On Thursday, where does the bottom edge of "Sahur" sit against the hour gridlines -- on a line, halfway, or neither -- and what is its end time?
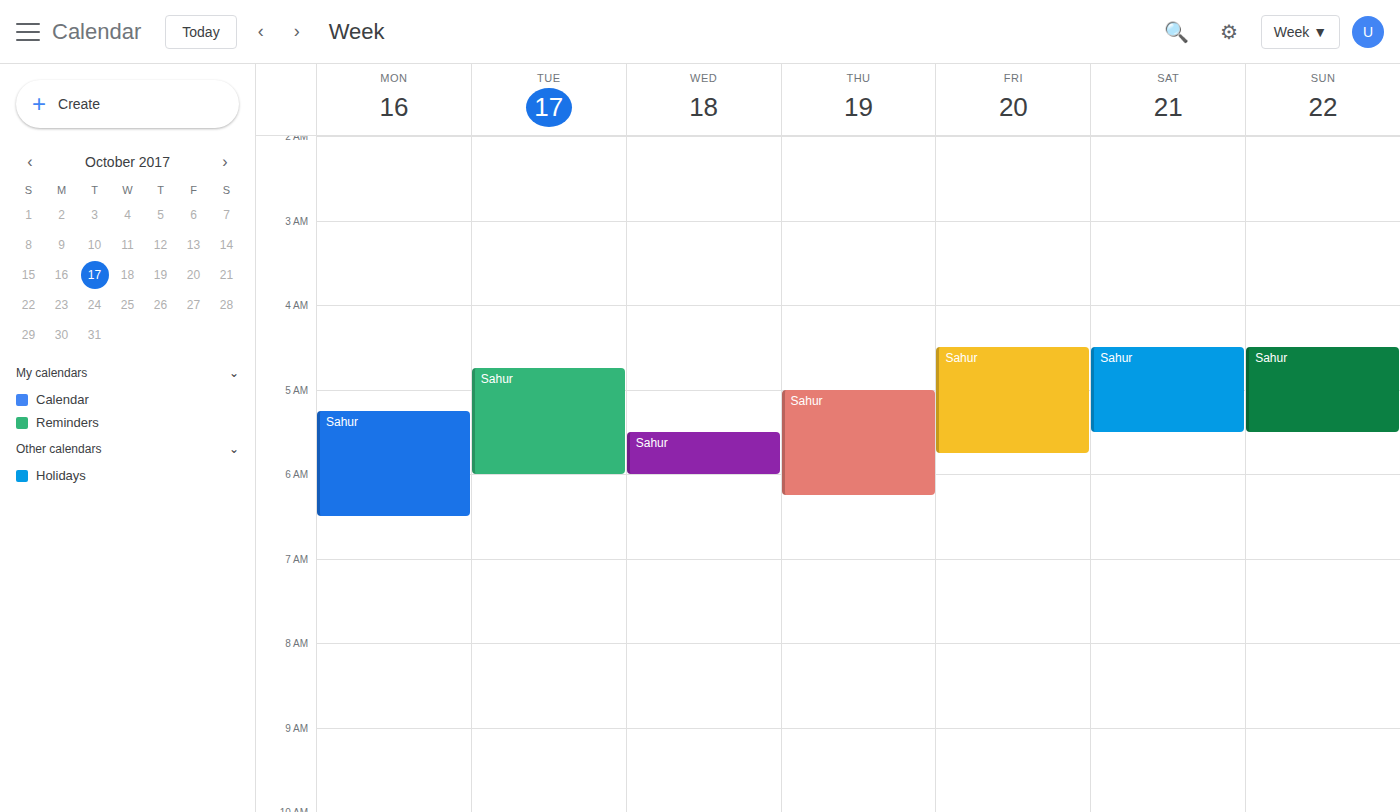
06:15 -- neither: a quarter of the way from the 06:00 line to the 07:00 line.